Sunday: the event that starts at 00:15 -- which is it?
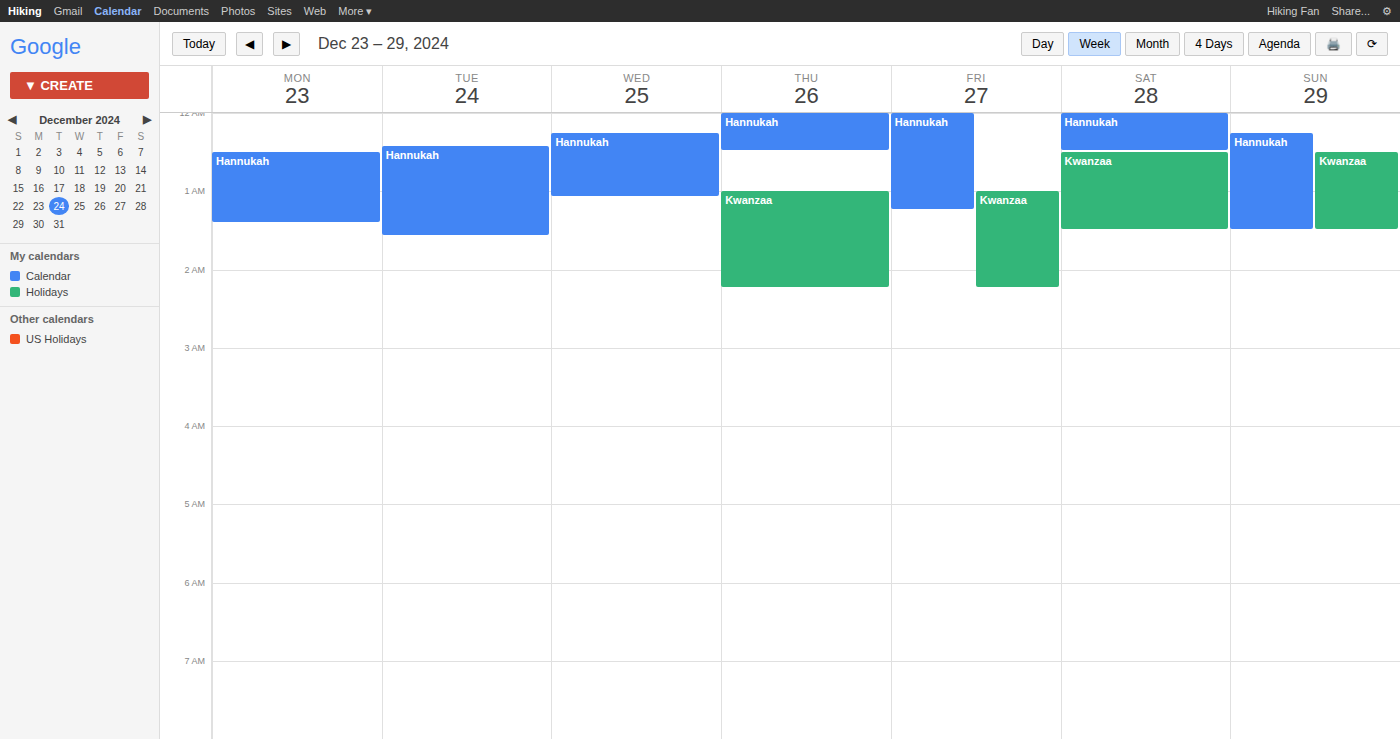
"Hannukah"